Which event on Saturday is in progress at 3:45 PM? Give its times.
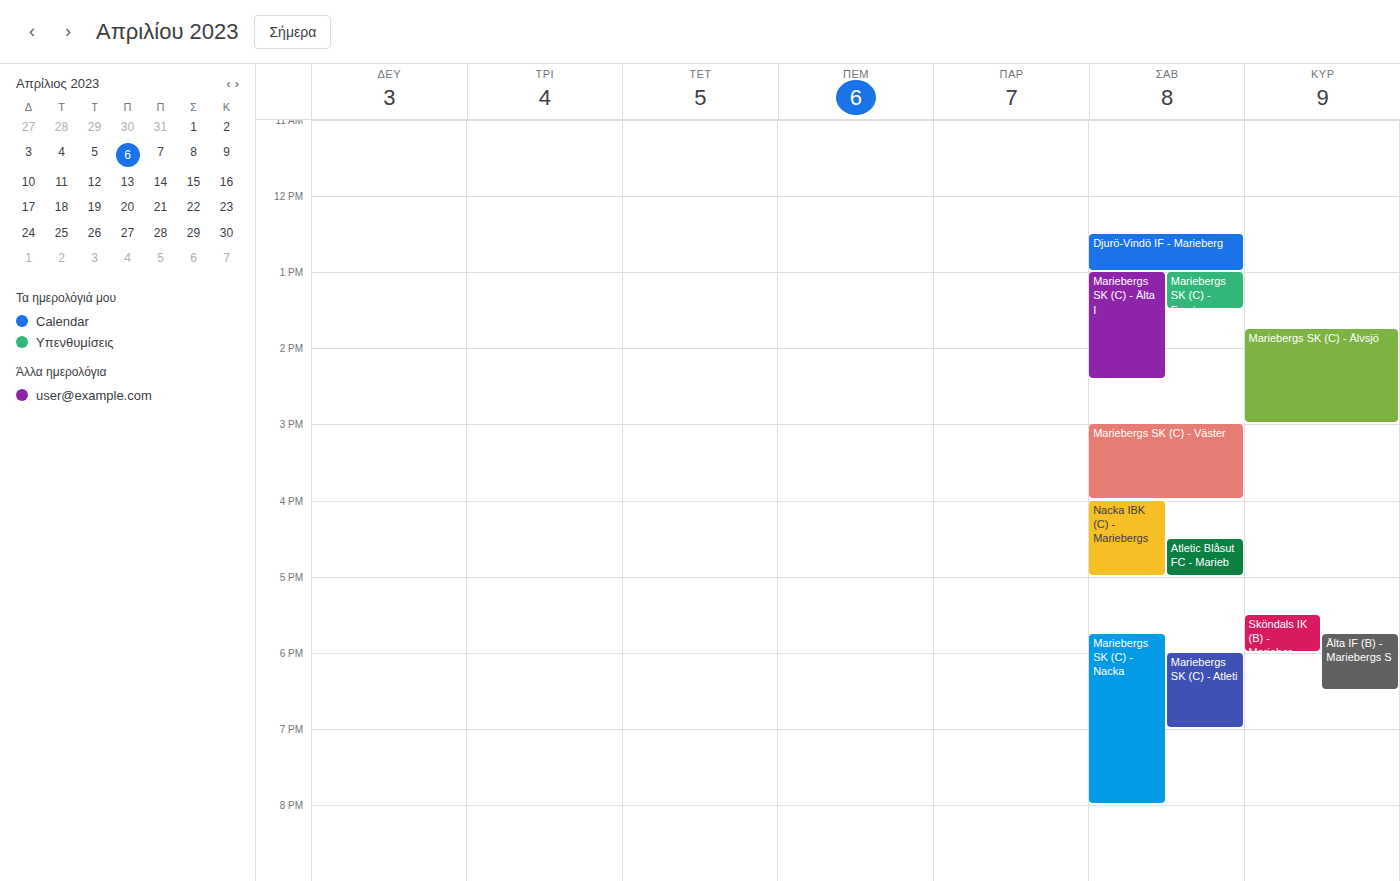
"Mariebergs SK (C) - Väster", 3:00 PM to 4:00 PM